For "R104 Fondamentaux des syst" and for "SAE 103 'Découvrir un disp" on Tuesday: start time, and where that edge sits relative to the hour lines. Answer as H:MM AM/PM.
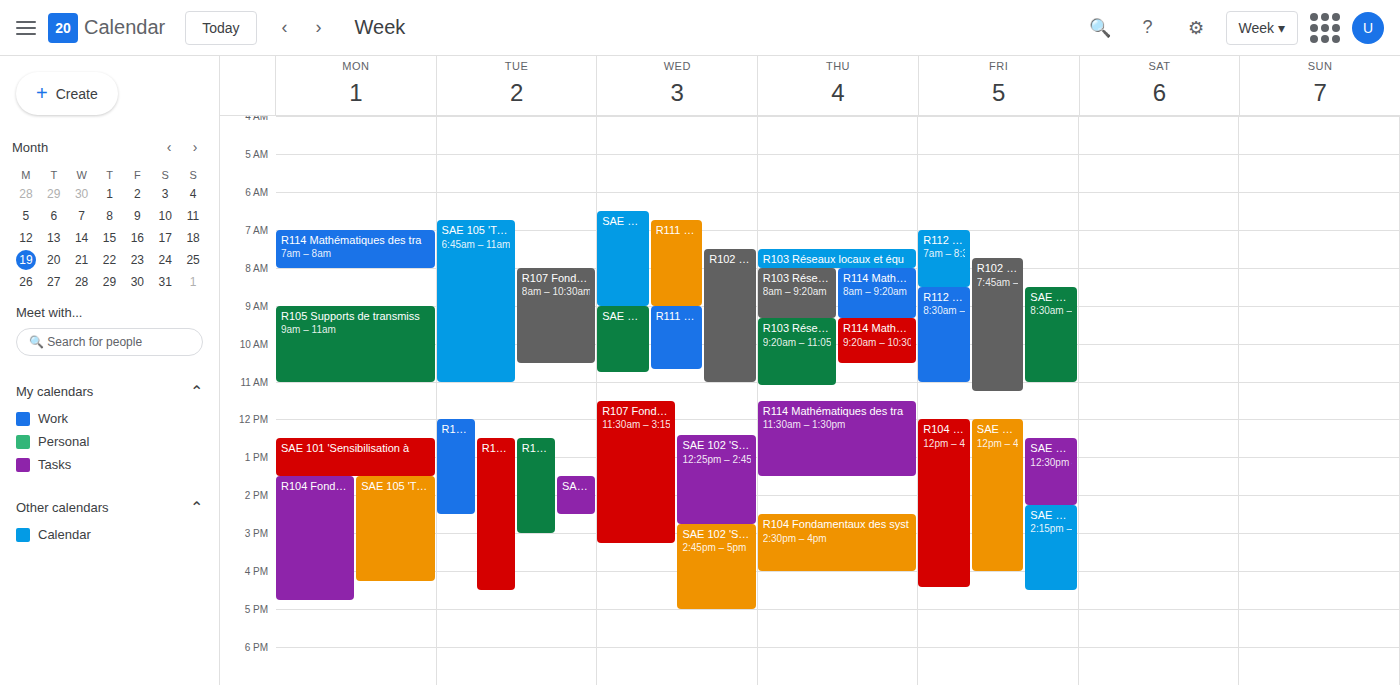
"R104 Fondamentaux des syst": 12:30 PM, halfway between the 12 PM and 1 PM lines. "SAE 103 'Découvrir un disp": 1:30 PM, halfway between the 1 PM and 2 PM lines.